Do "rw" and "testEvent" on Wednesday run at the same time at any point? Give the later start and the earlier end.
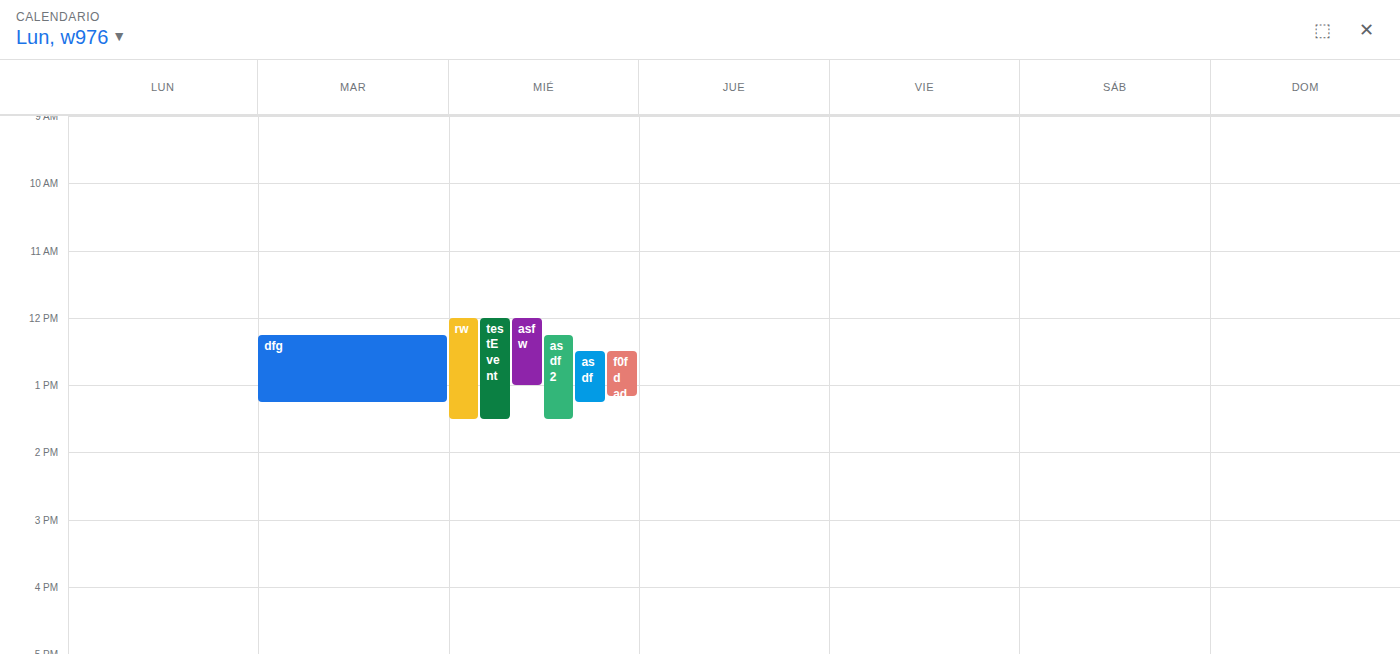
"rw" runs 12:00 PM to 1:30 PM, inside "testEvent" -- they overlap.